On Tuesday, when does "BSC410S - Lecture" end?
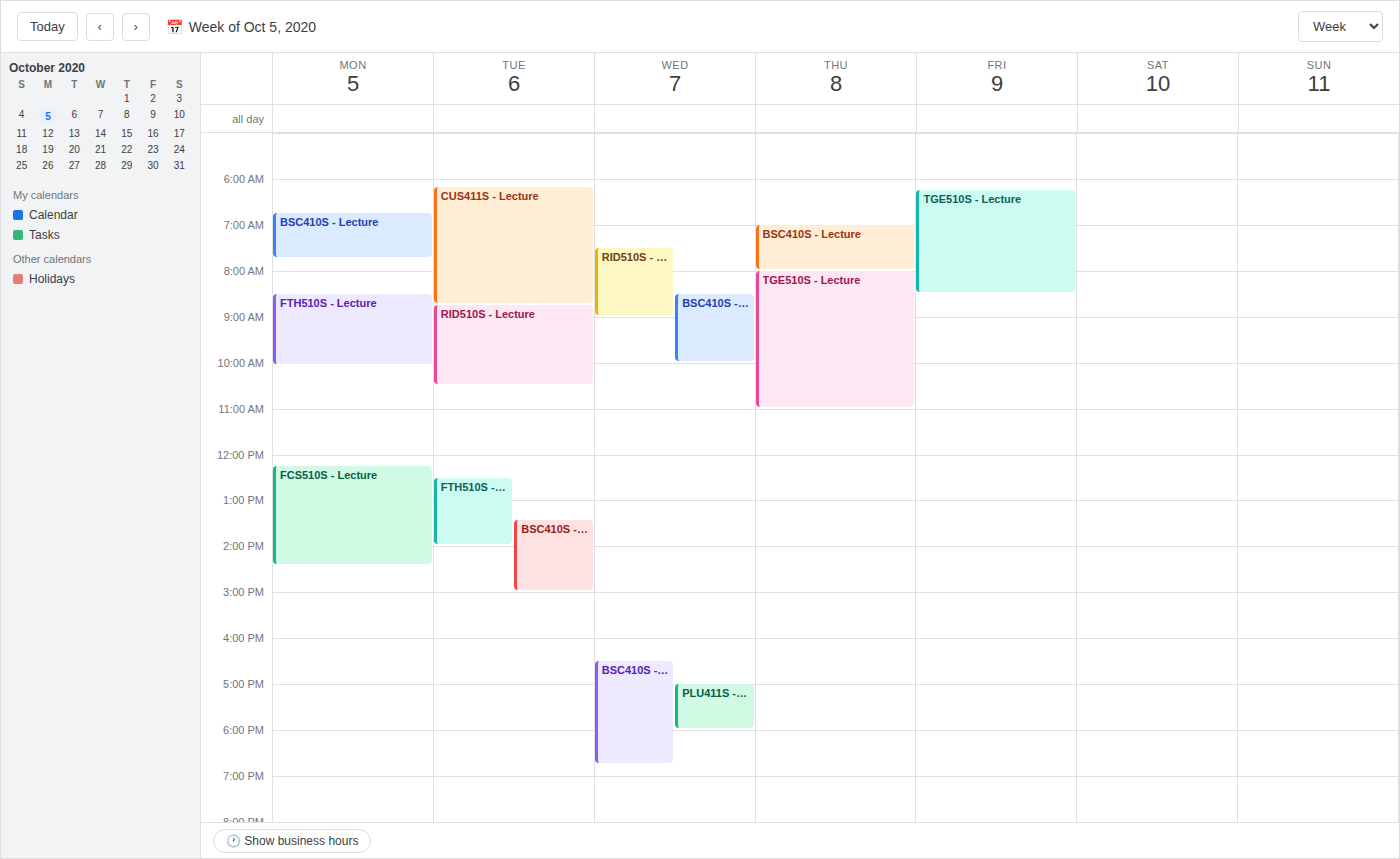
3:00 PM